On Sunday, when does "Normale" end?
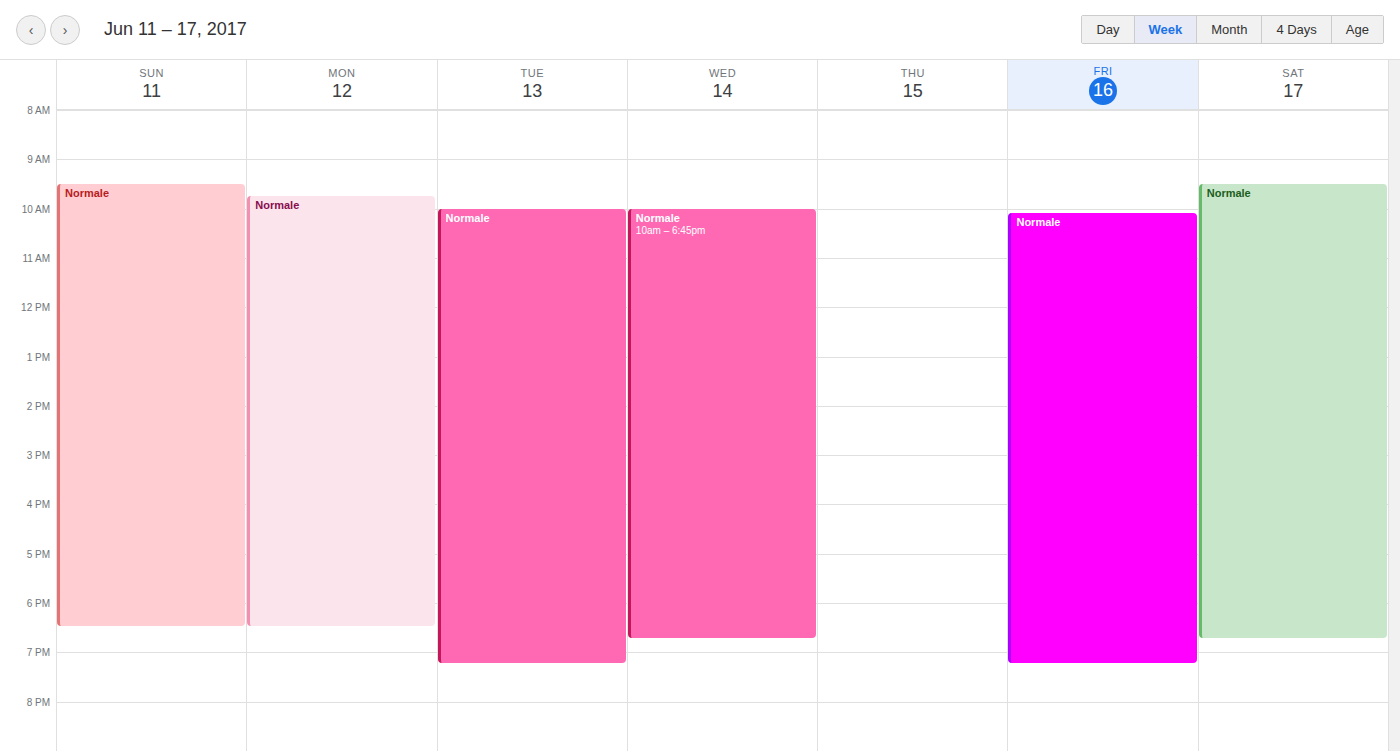
6:30 PM